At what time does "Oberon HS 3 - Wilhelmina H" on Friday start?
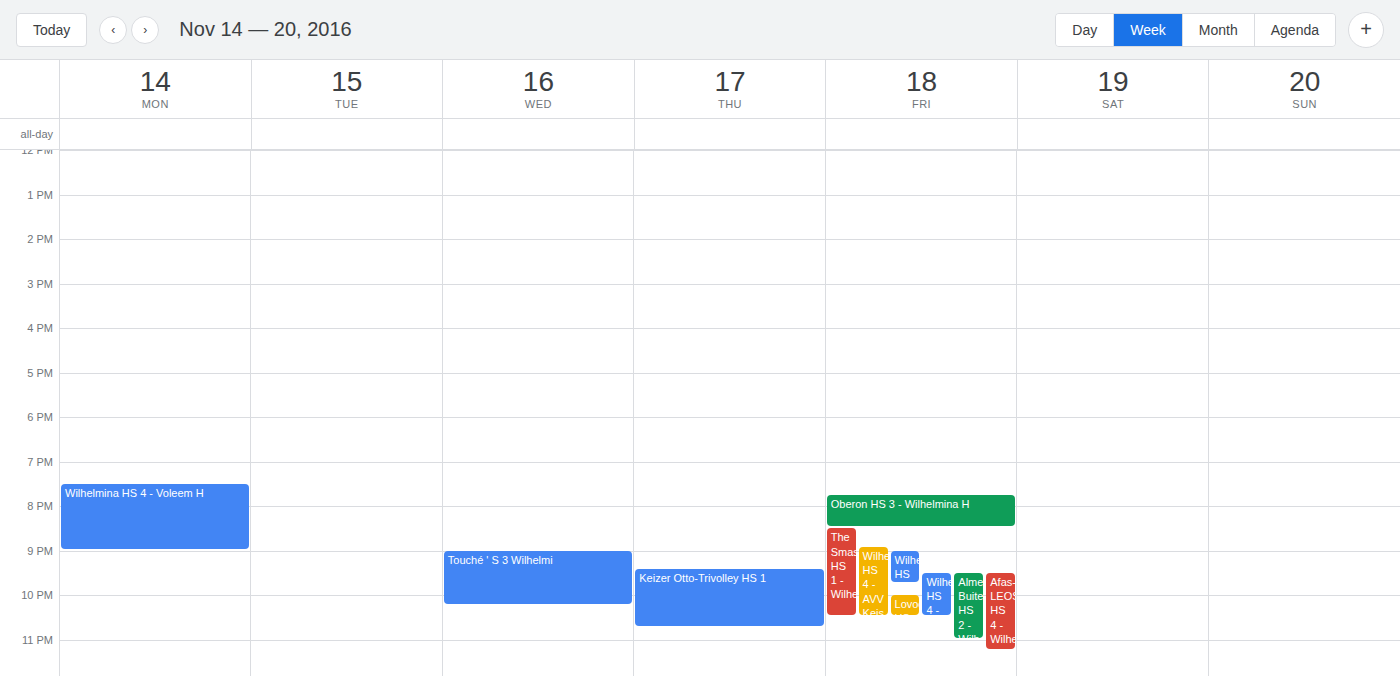
7:45 PM